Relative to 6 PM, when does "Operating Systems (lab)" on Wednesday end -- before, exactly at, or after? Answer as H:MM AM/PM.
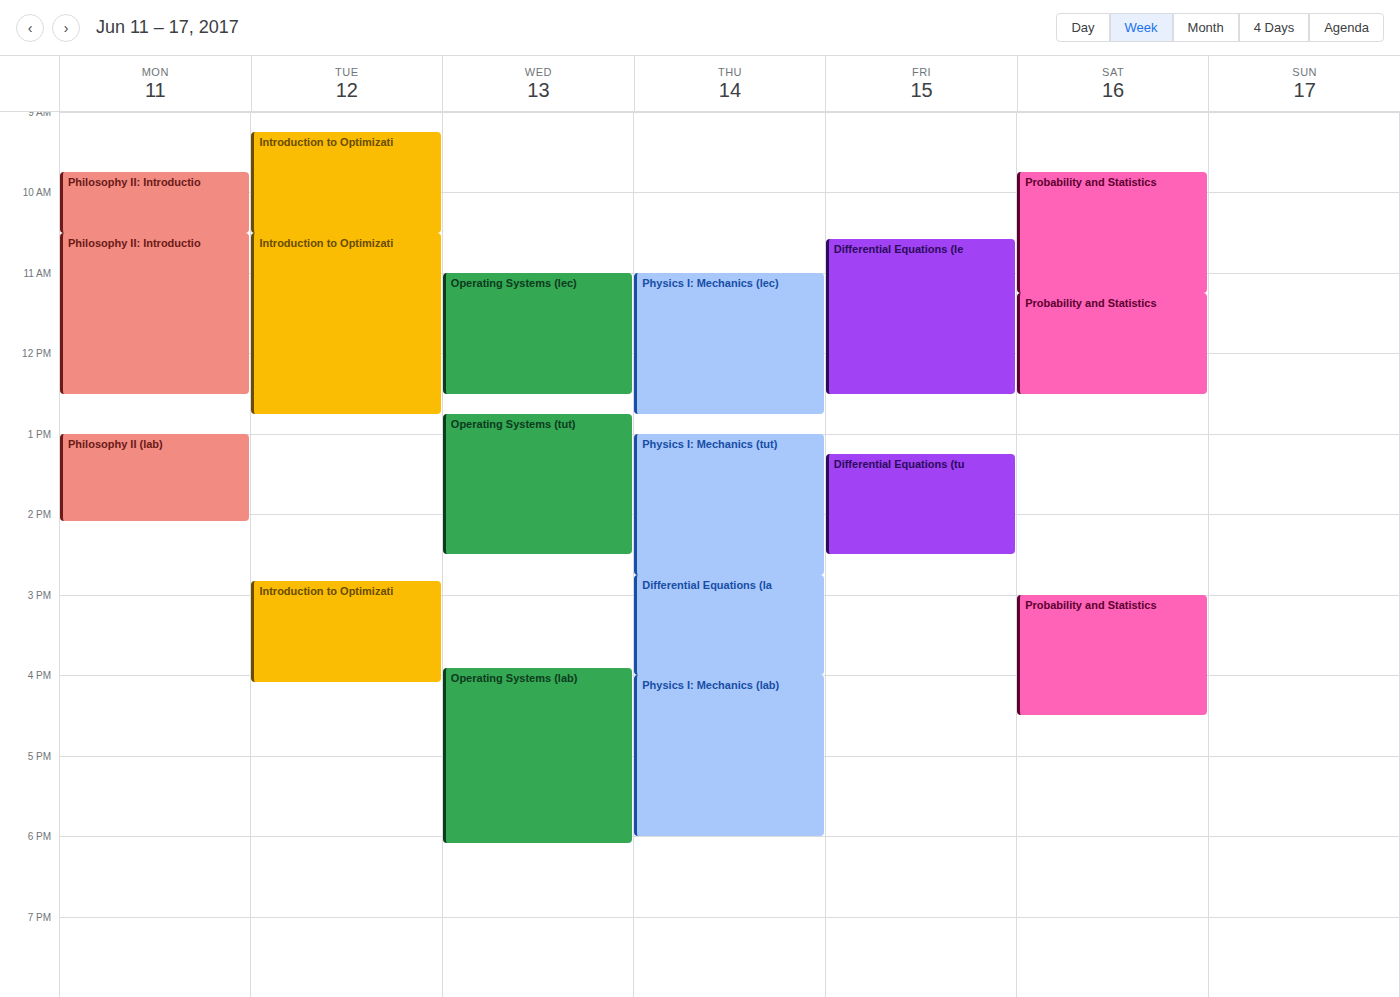
6:05 PM -- after 6 PM, 5 minutes below the 6 PM line.